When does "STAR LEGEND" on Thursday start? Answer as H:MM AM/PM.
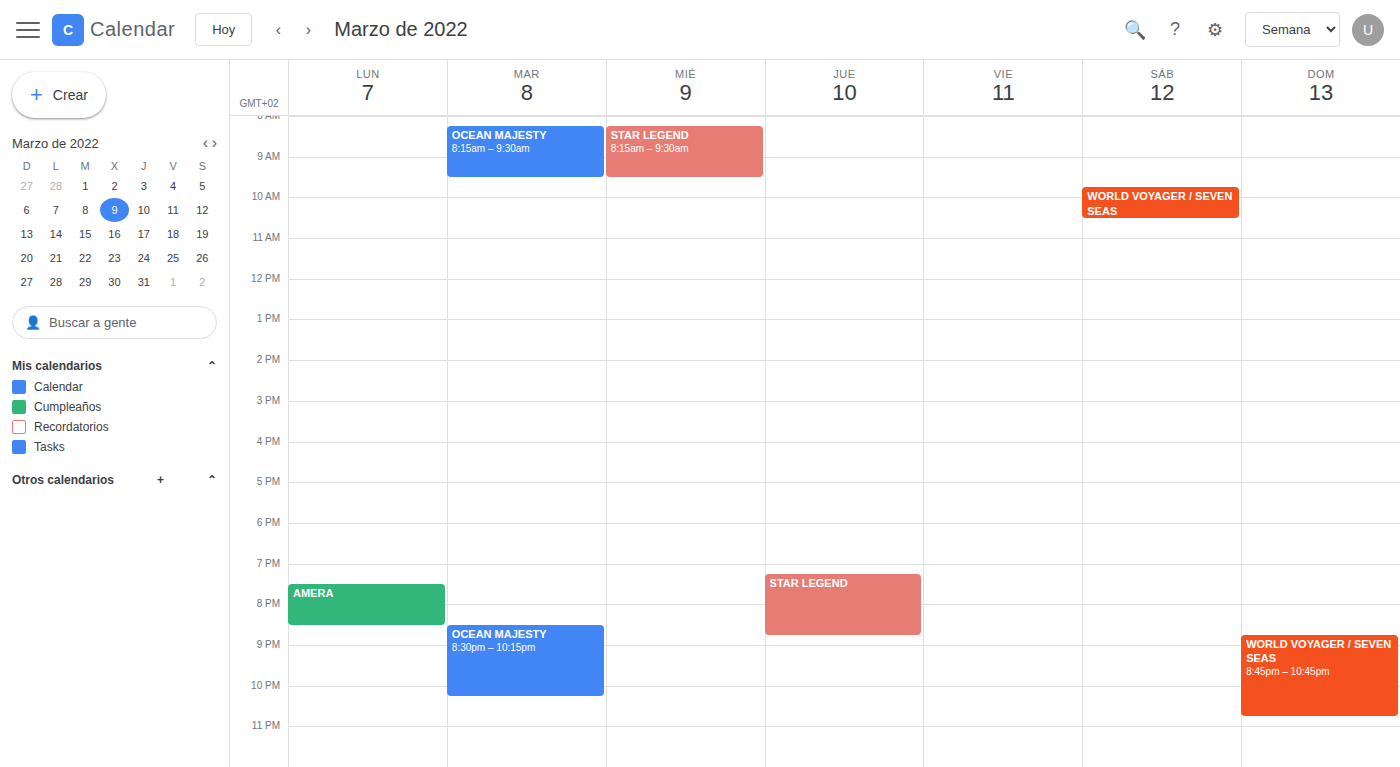
7:15 PM